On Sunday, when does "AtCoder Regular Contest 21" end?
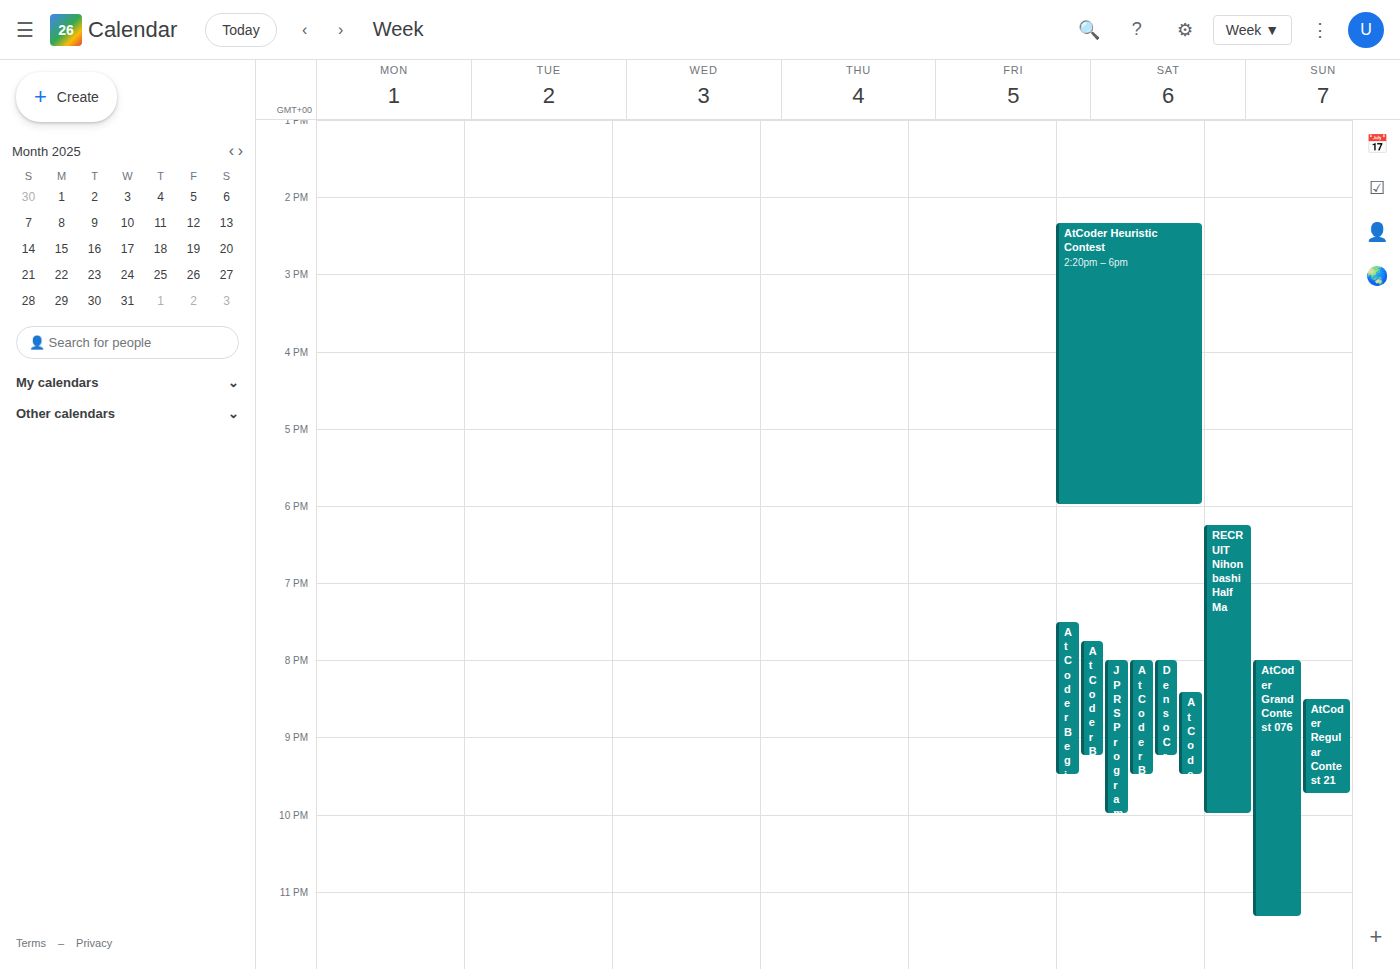
9:45 PM